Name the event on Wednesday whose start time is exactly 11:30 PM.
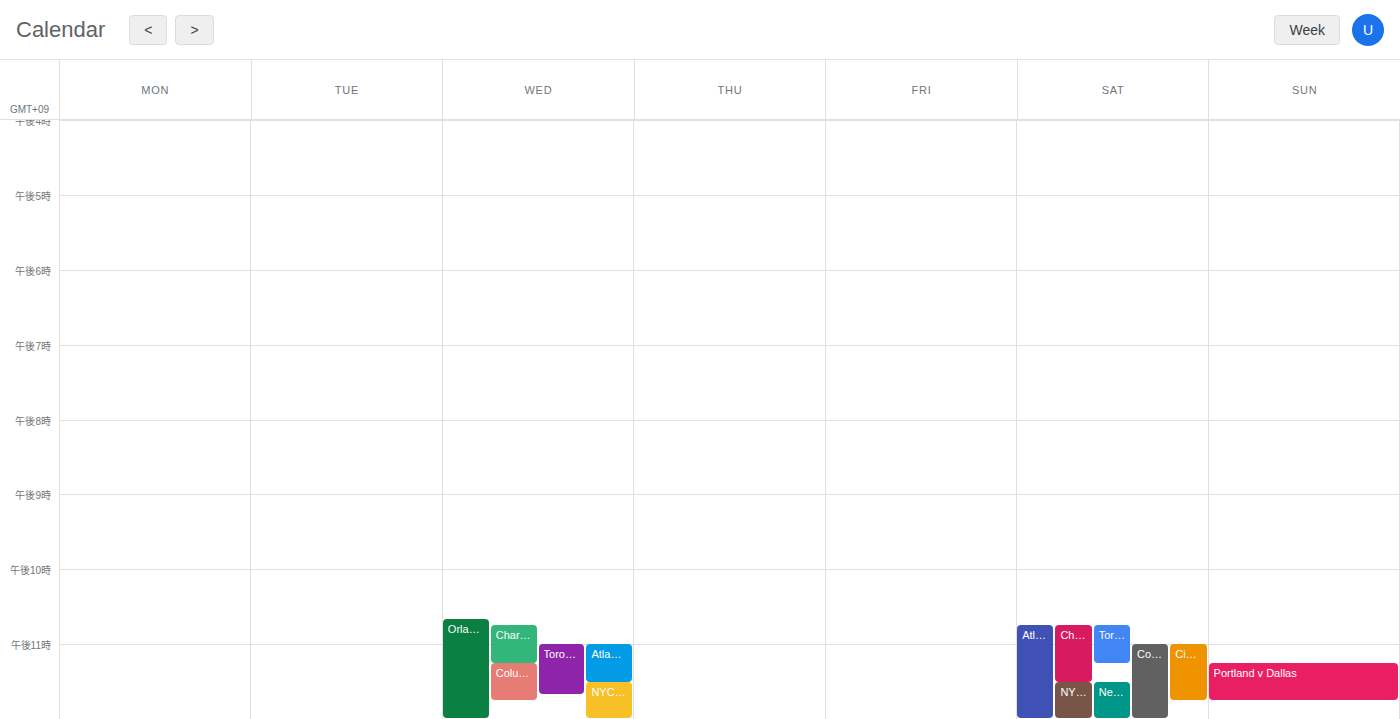
"NYC v Cincinnati"